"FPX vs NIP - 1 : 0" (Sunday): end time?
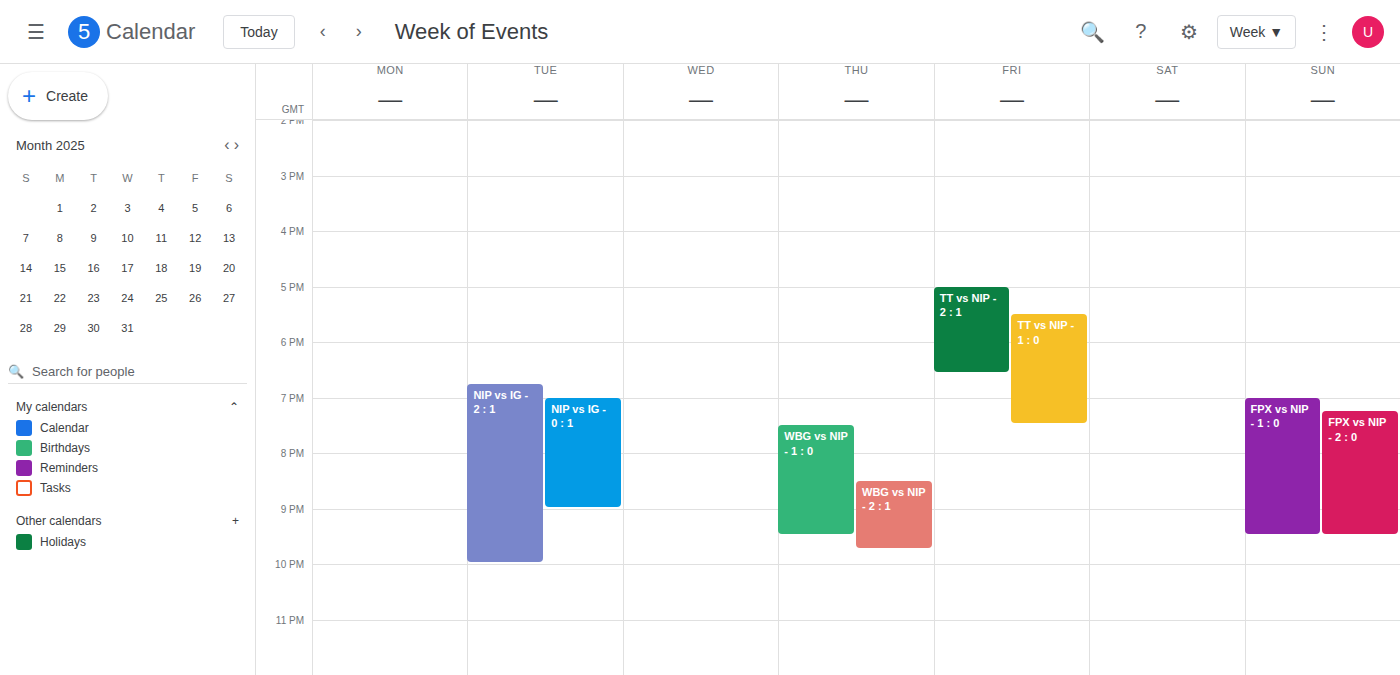
9:30 PM